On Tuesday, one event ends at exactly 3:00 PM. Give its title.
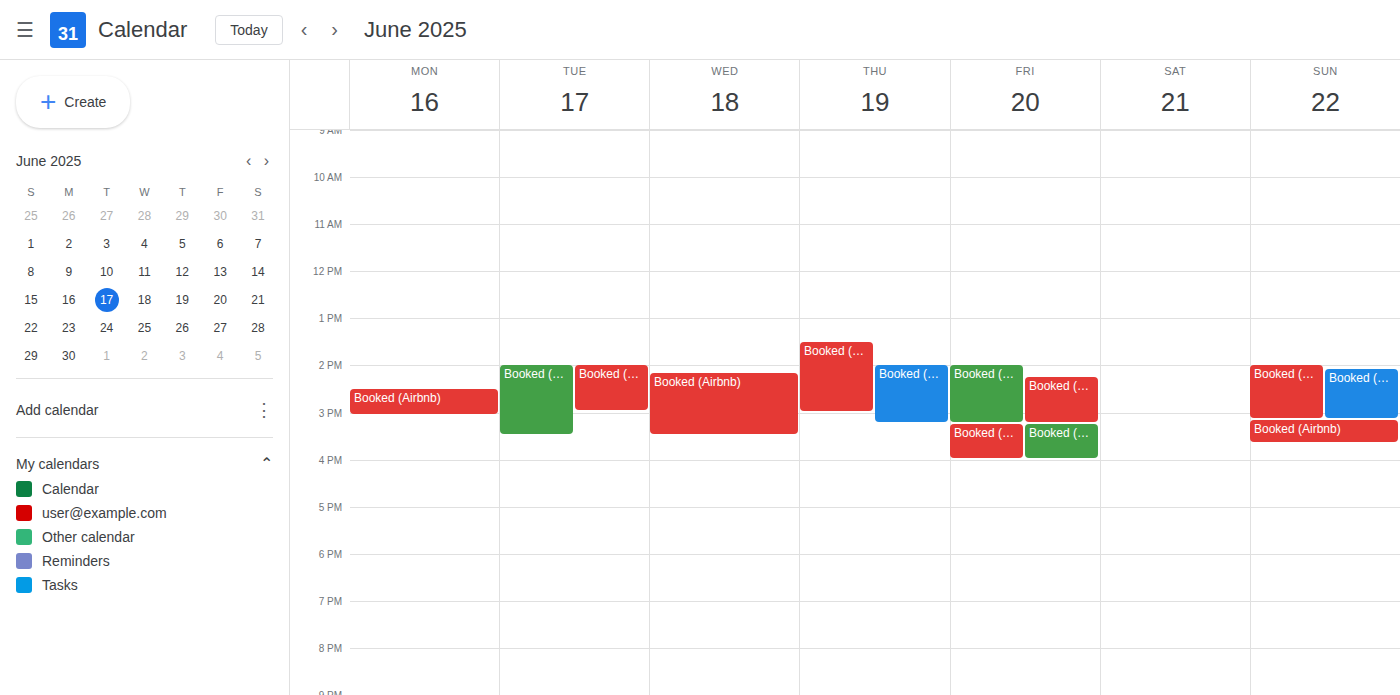
"Booked (Airbnb)"